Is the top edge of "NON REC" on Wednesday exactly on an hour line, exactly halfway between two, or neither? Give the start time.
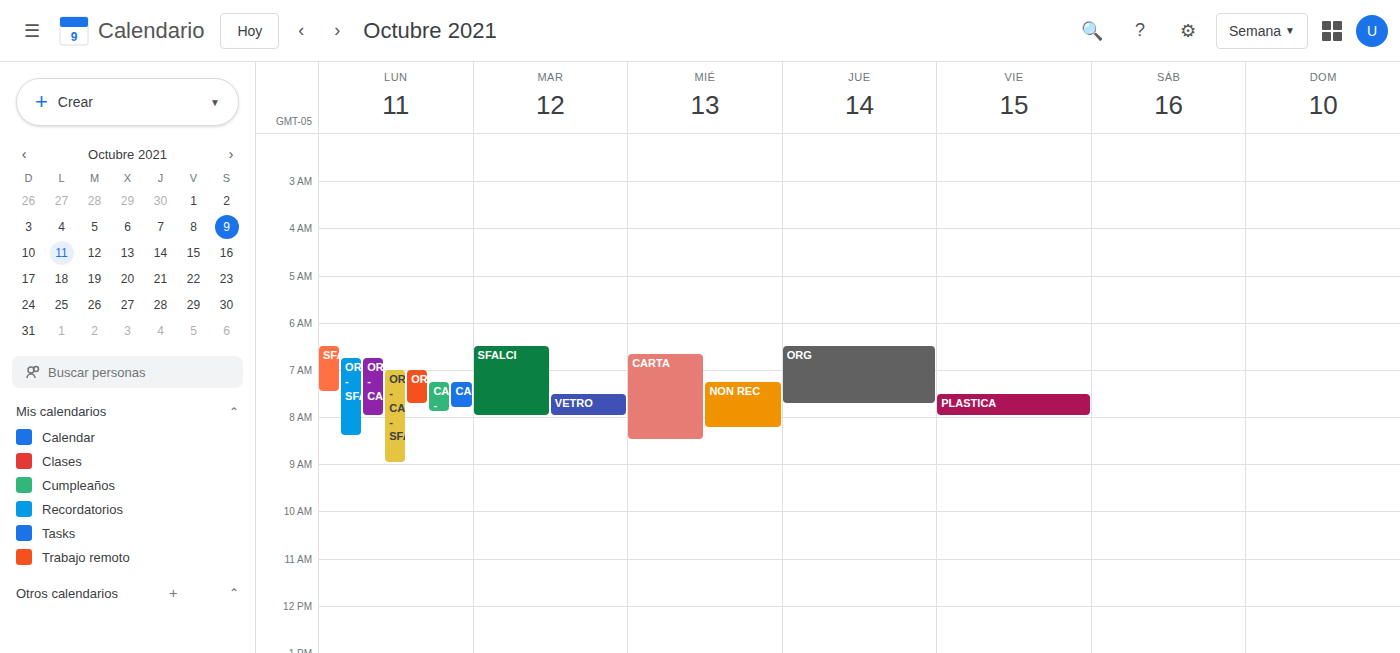
7:15 AM -- neither: a quarter of the way from the 7 AM line to the 8 AM line.